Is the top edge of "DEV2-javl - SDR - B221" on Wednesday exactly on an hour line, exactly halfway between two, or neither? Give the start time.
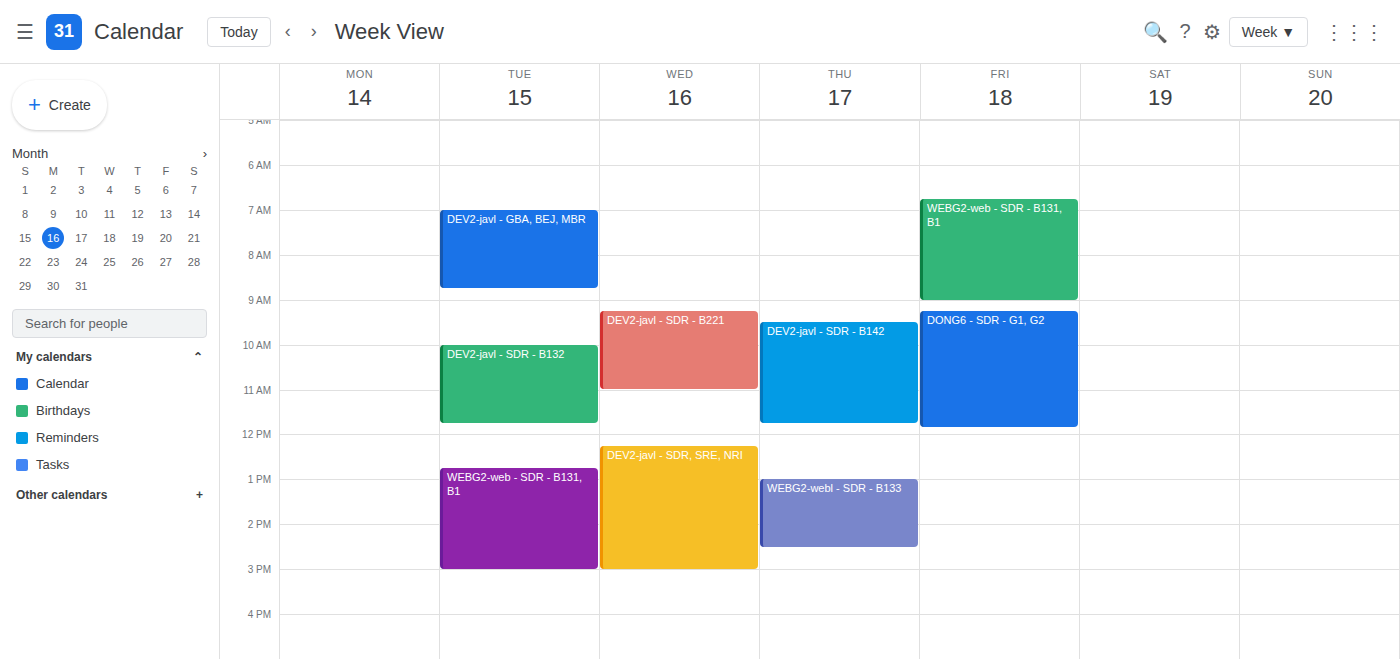
9:15 AM -- neither: a quarter of the way from the 9 AM line to the 10 AM line.